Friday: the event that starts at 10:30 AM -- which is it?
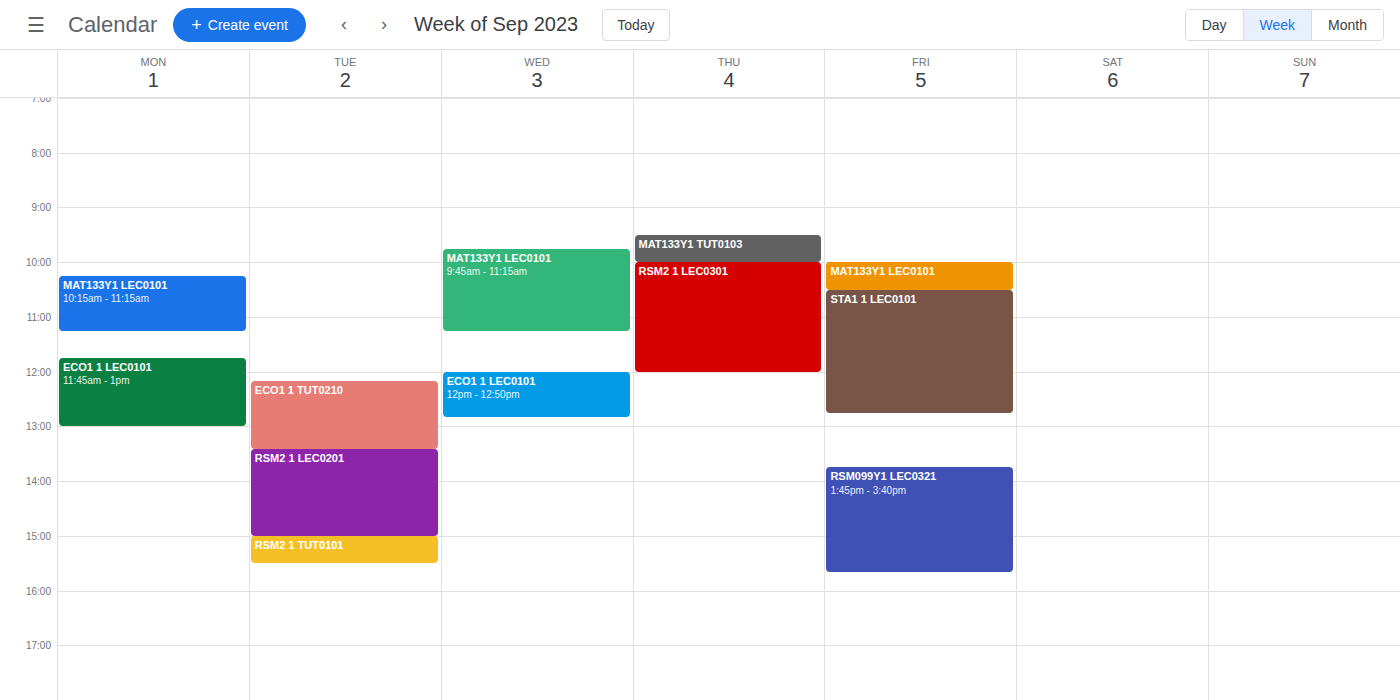
"STA1 1 LEC0101"